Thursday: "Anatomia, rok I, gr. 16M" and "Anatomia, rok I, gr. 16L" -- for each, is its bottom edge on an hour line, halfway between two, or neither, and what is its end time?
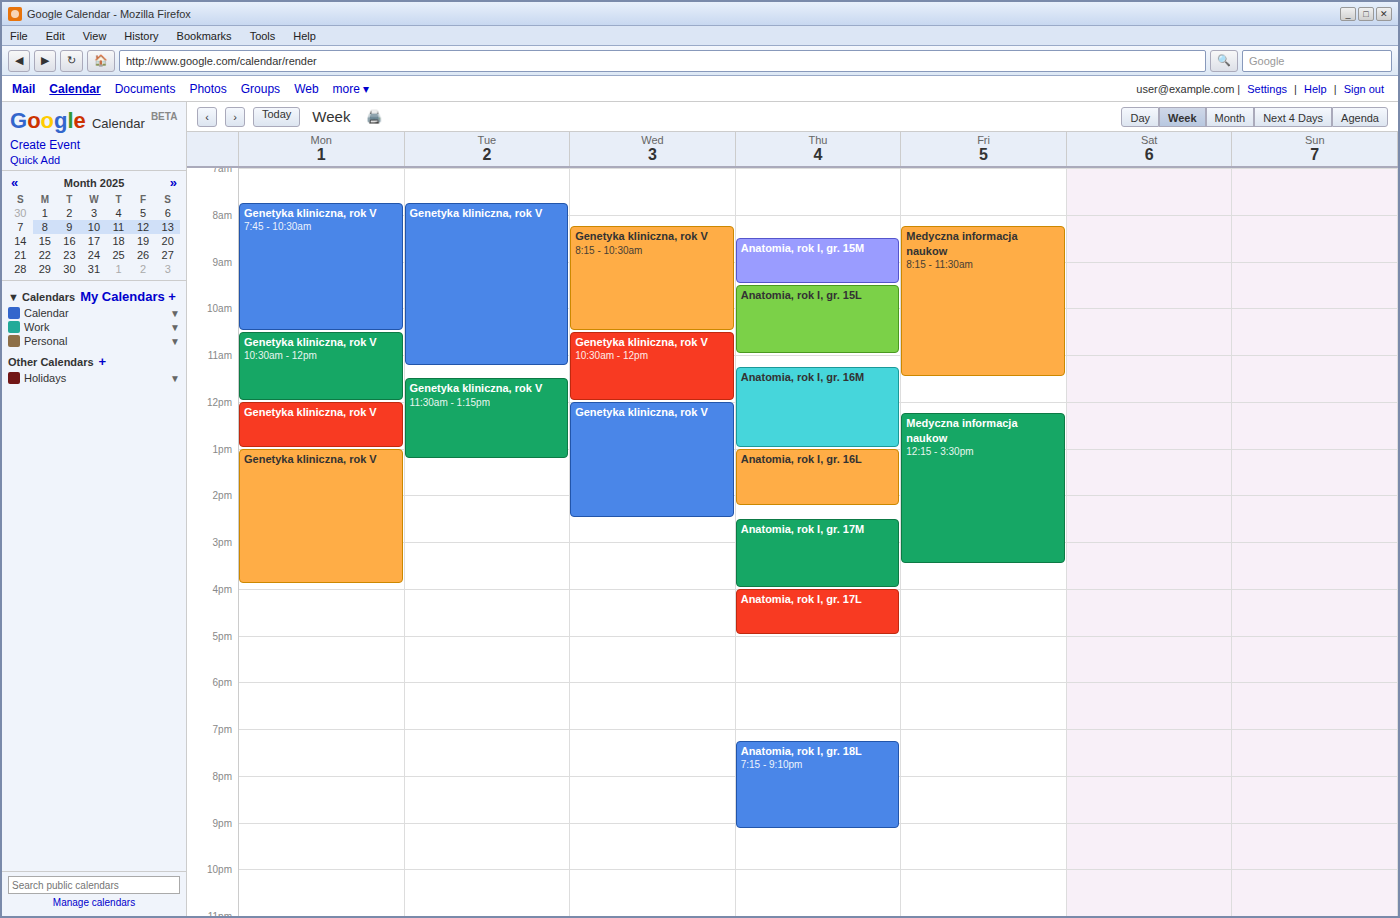
"Anatomia, rok I, gr. 16M": 1:00 PM, exactly on the 1 PM line. "Anatomia, rok I, gr. 16L": 2:15 PM, neither: a quarter of the way from the 2 PM line to the 3 PM line.